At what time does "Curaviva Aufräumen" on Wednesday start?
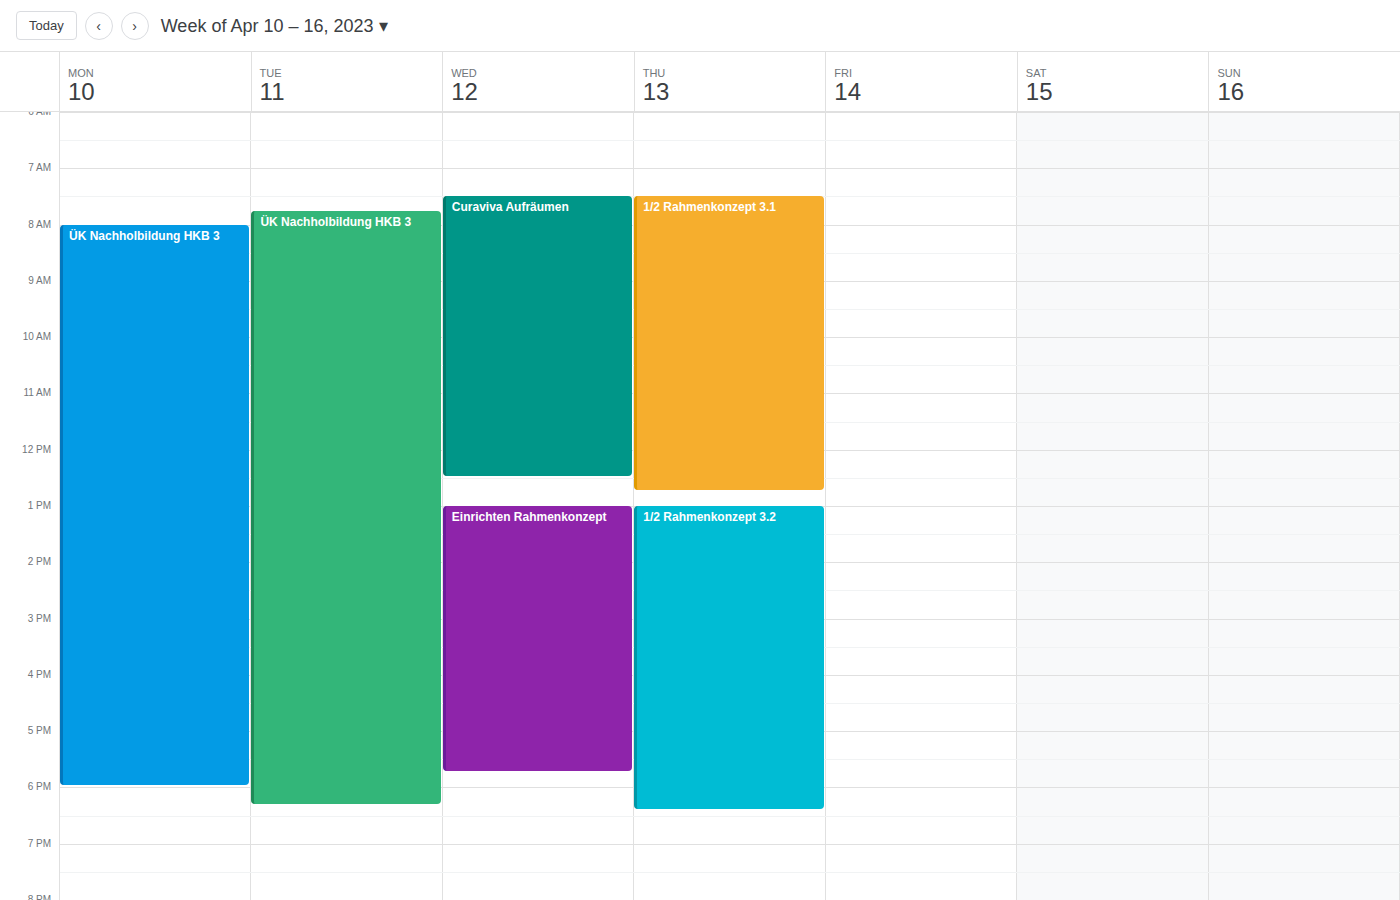
7:30 AM